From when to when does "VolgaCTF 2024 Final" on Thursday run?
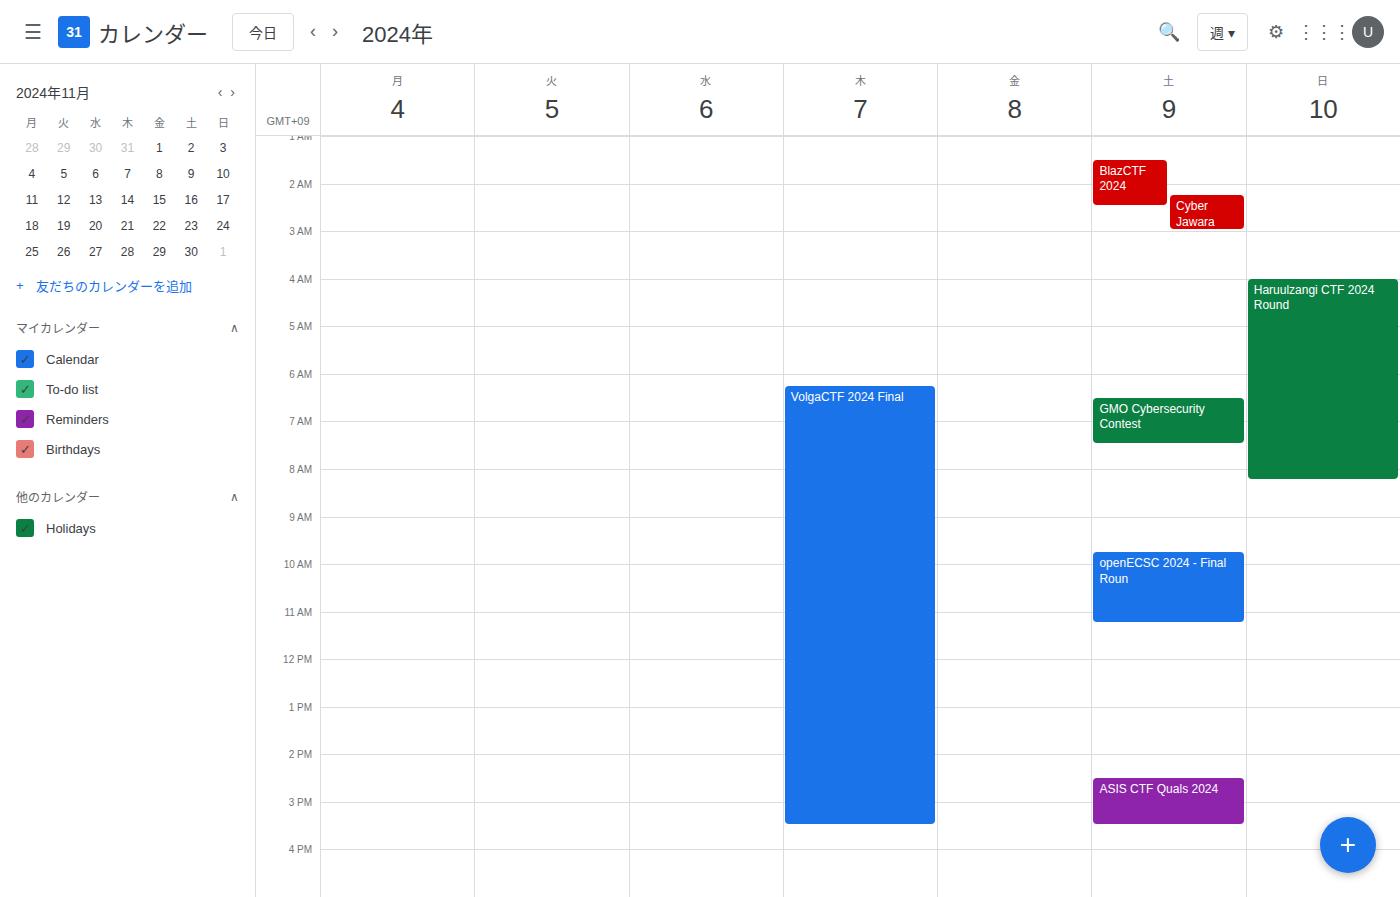
06:15 to 15:30